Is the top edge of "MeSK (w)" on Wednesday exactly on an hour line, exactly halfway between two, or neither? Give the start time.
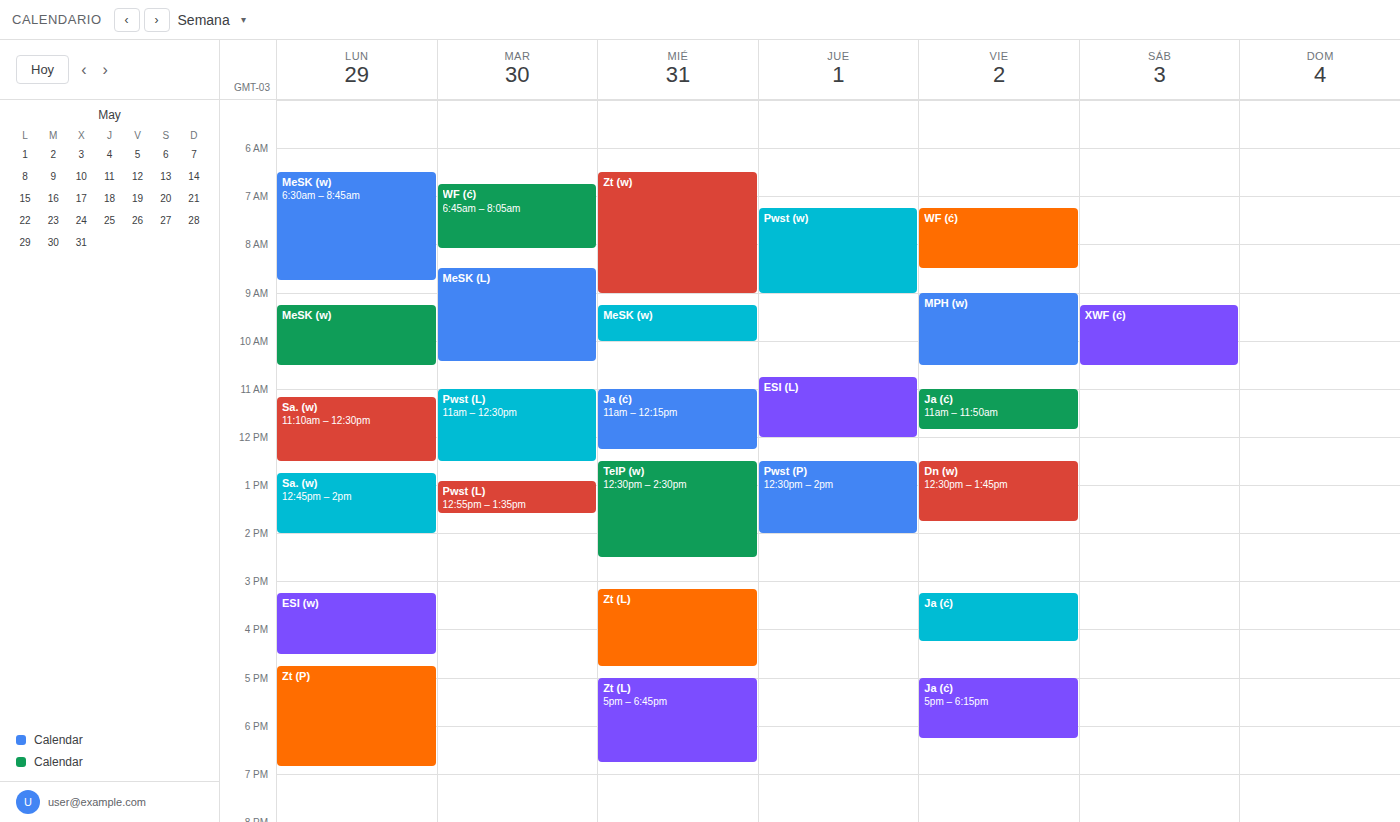
9:15 AM -- neither: a quarter of the way from the 9 AM line to the 10 AM line.